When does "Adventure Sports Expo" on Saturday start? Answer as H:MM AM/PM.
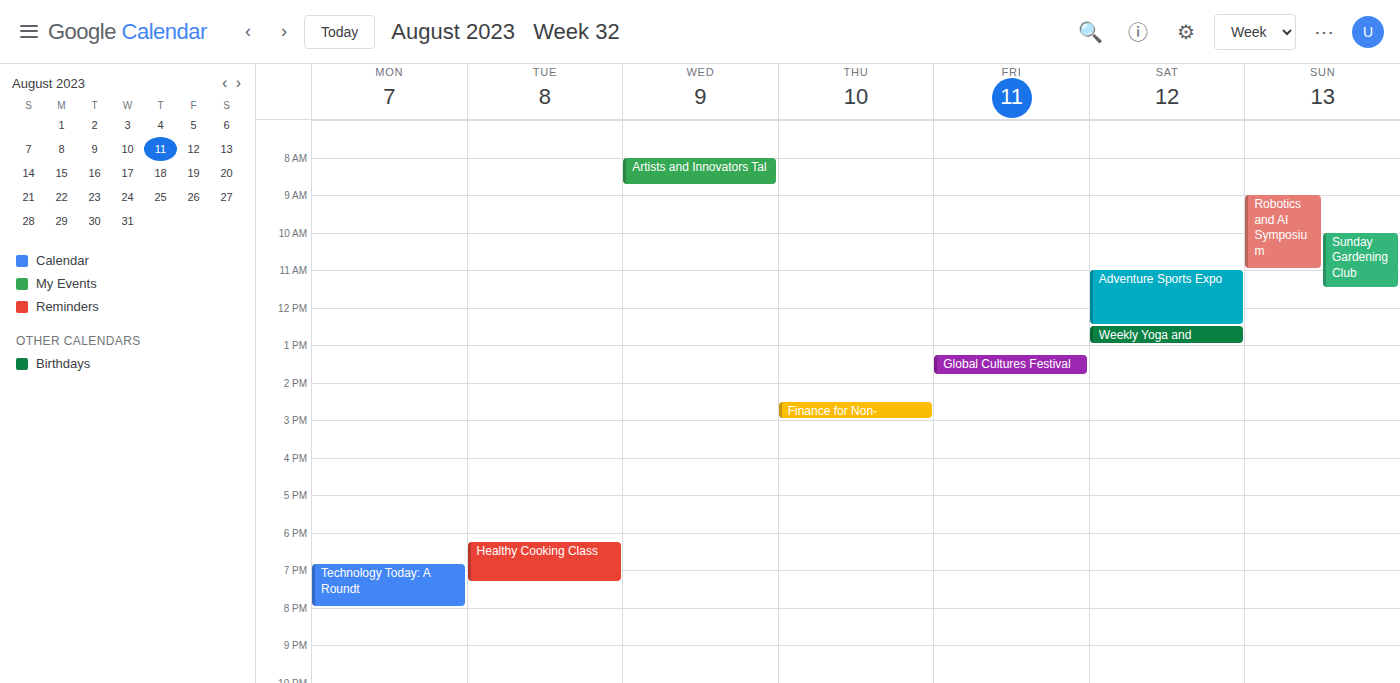
11:00 AM